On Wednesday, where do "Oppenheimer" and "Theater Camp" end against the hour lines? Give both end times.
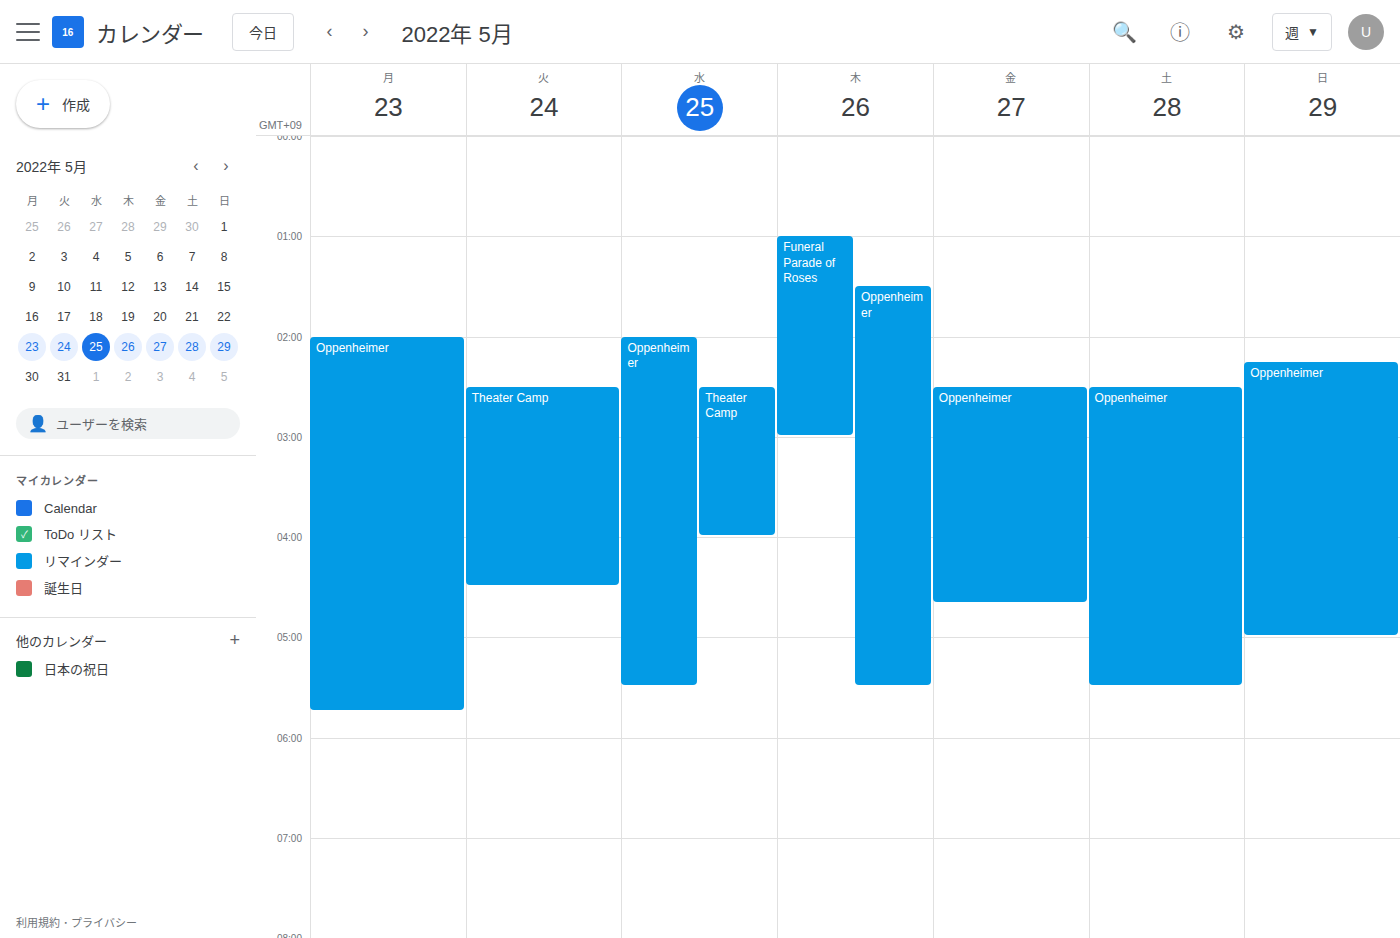
"Oppenheimer": 5:30 AM, halfway between the 5 AM and 6 AM lines. "Theater Camp": 4:00 AM, exactly on the 4 AM line.